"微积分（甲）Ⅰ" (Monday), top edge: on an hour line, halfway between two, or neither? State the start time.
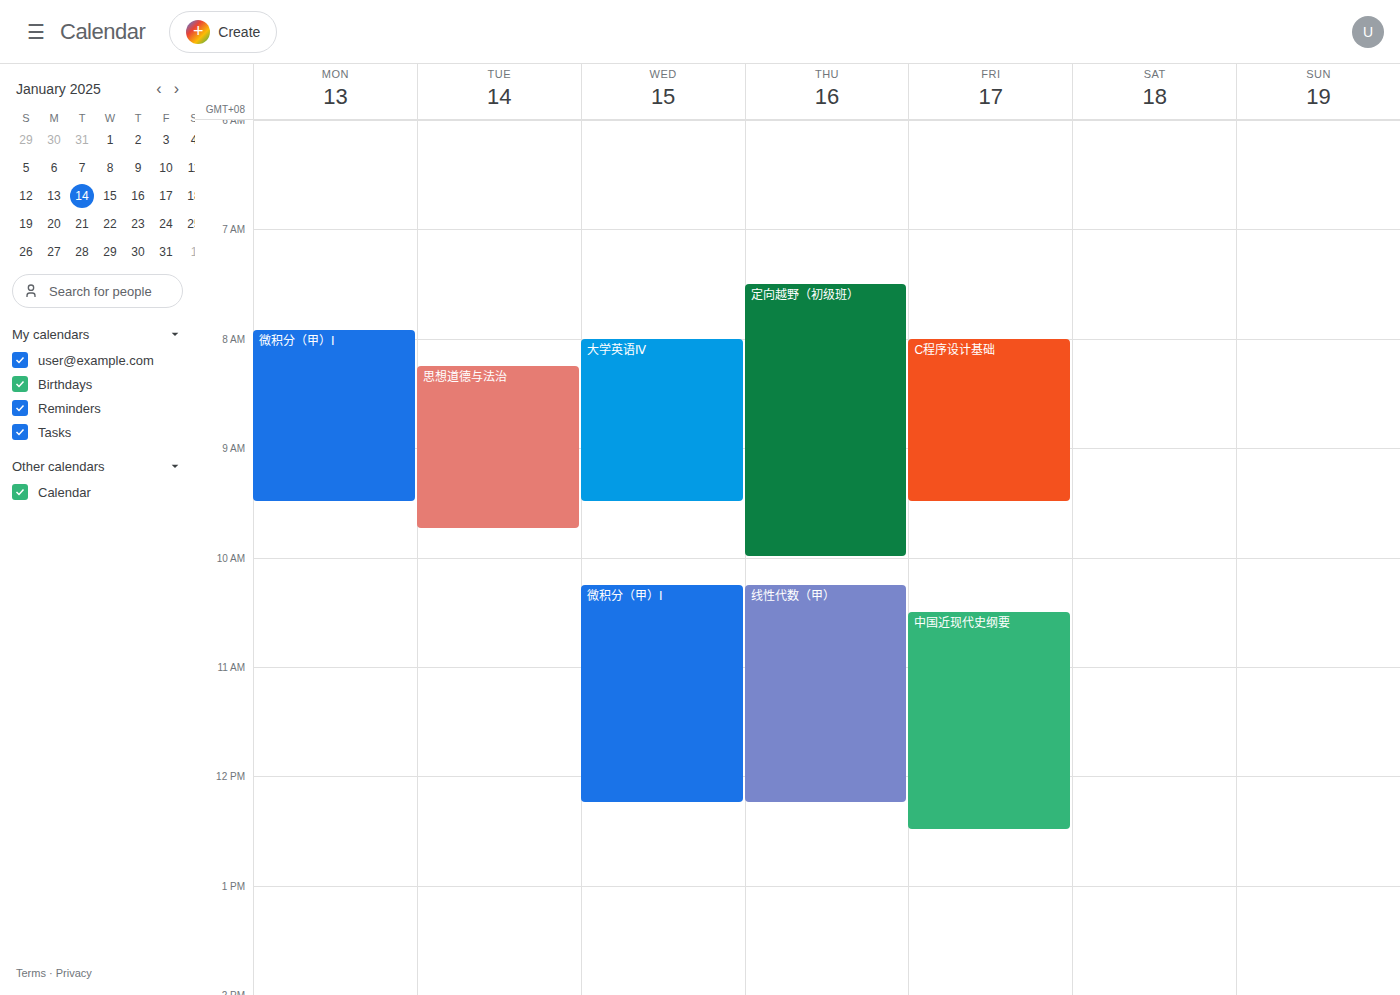
7:55 AM -- neither: 55 minutes below the 7 AM line and 5 minutes above the 8 AM line.